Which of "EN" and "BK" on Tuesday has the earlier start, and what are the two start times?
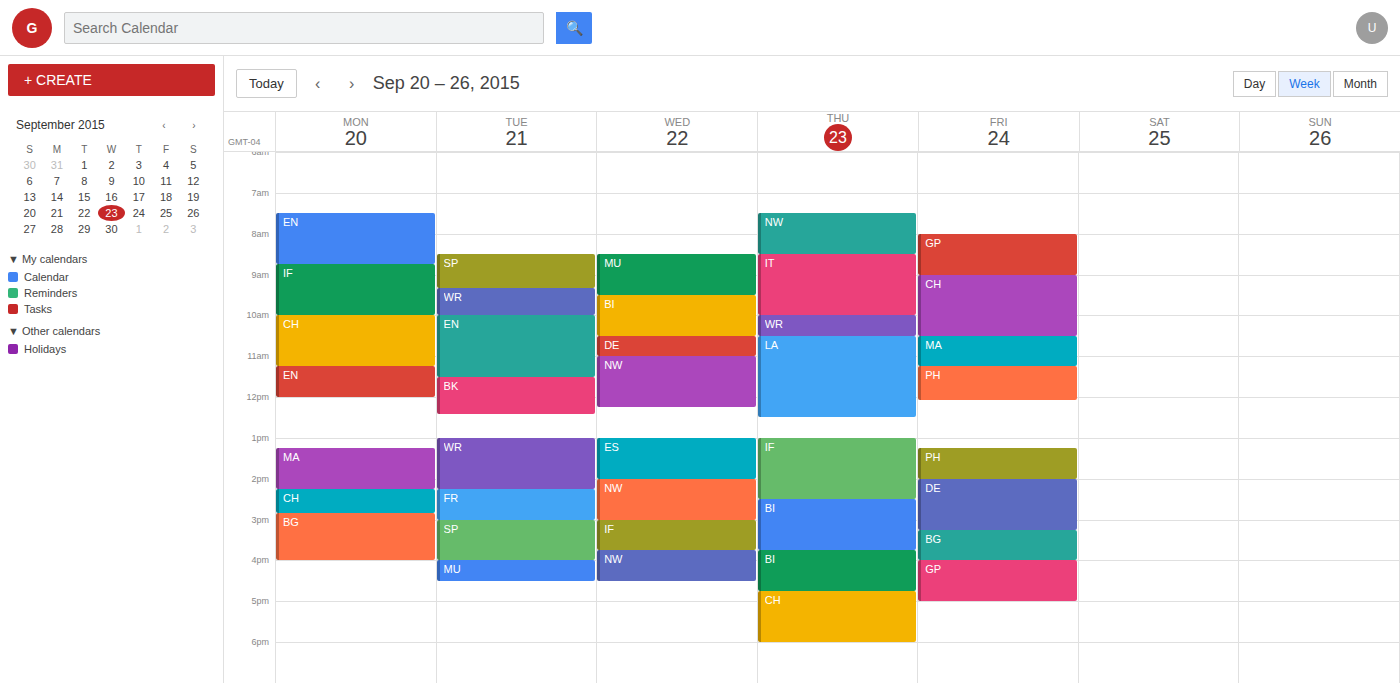
"EN" 10:00 AM; "BK" 11:30 AM.